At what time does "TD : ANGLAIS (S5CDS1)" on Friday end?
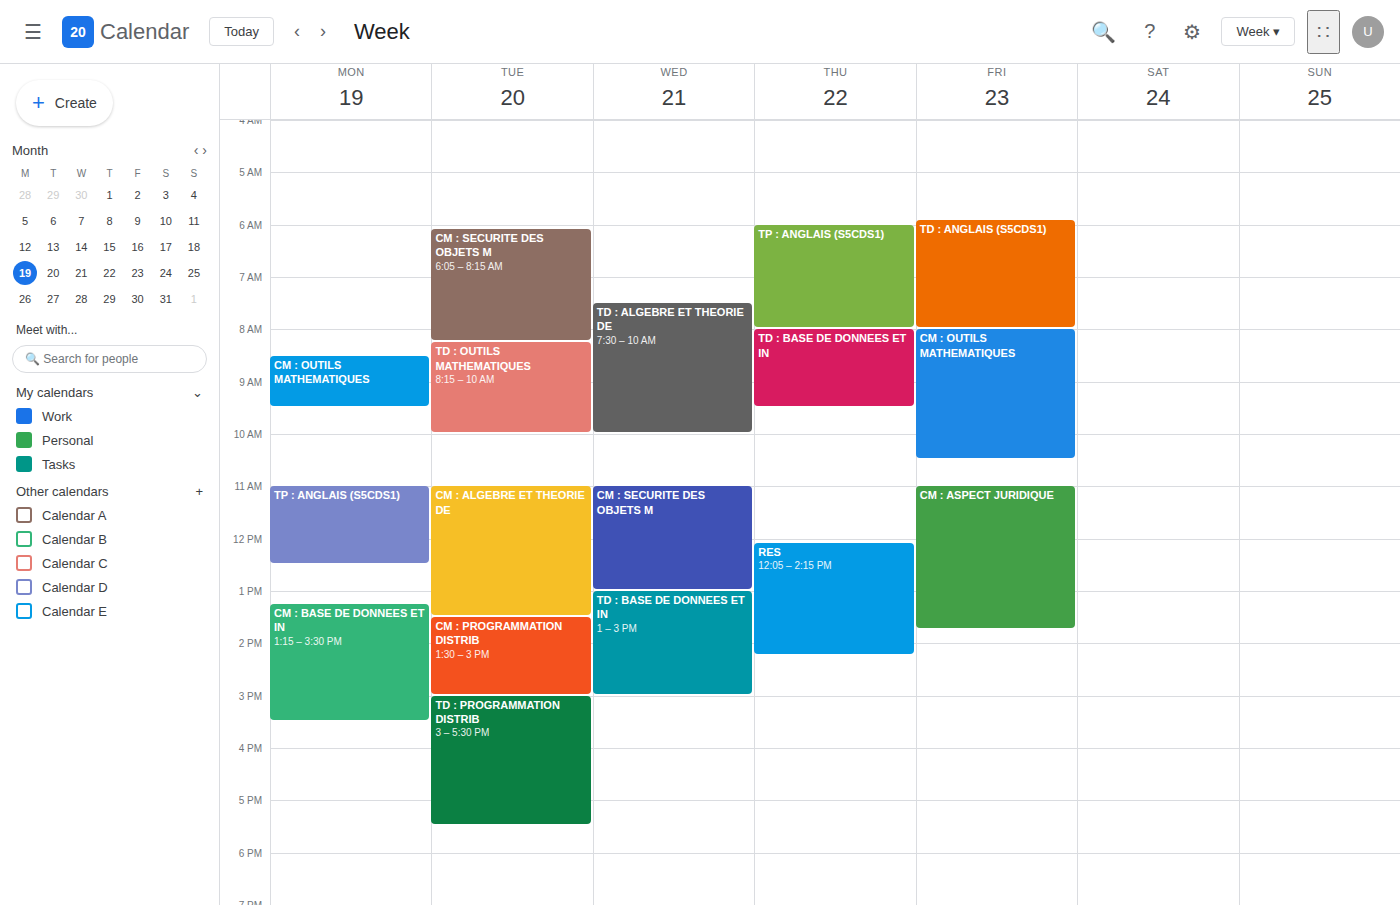
8:00 AM